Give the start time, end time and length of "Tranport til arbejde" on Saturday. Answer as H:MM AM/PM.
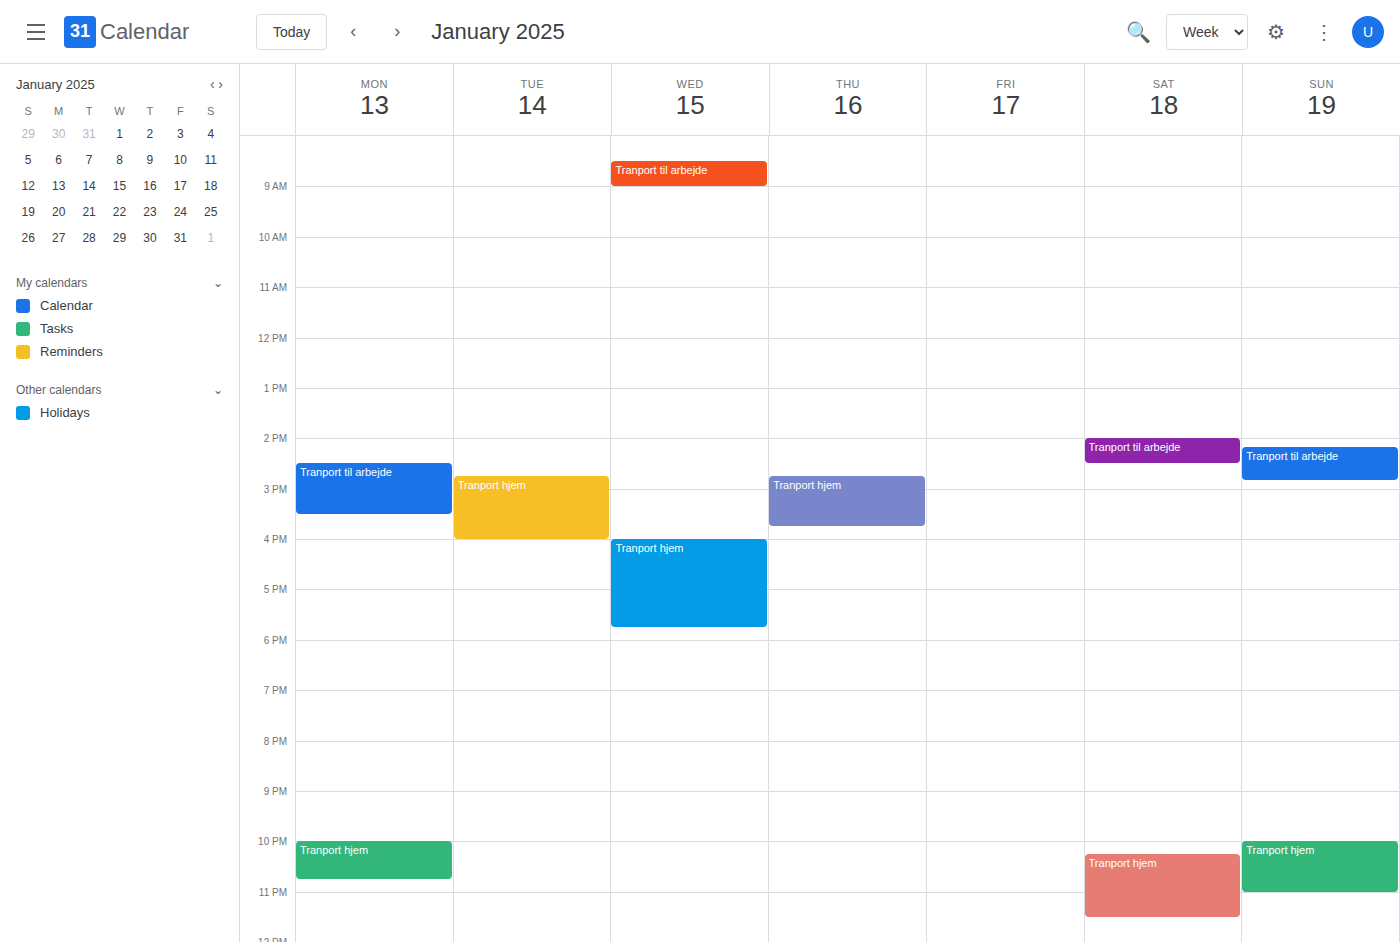
2:00 PM to 2:30 PM, 30 minutes